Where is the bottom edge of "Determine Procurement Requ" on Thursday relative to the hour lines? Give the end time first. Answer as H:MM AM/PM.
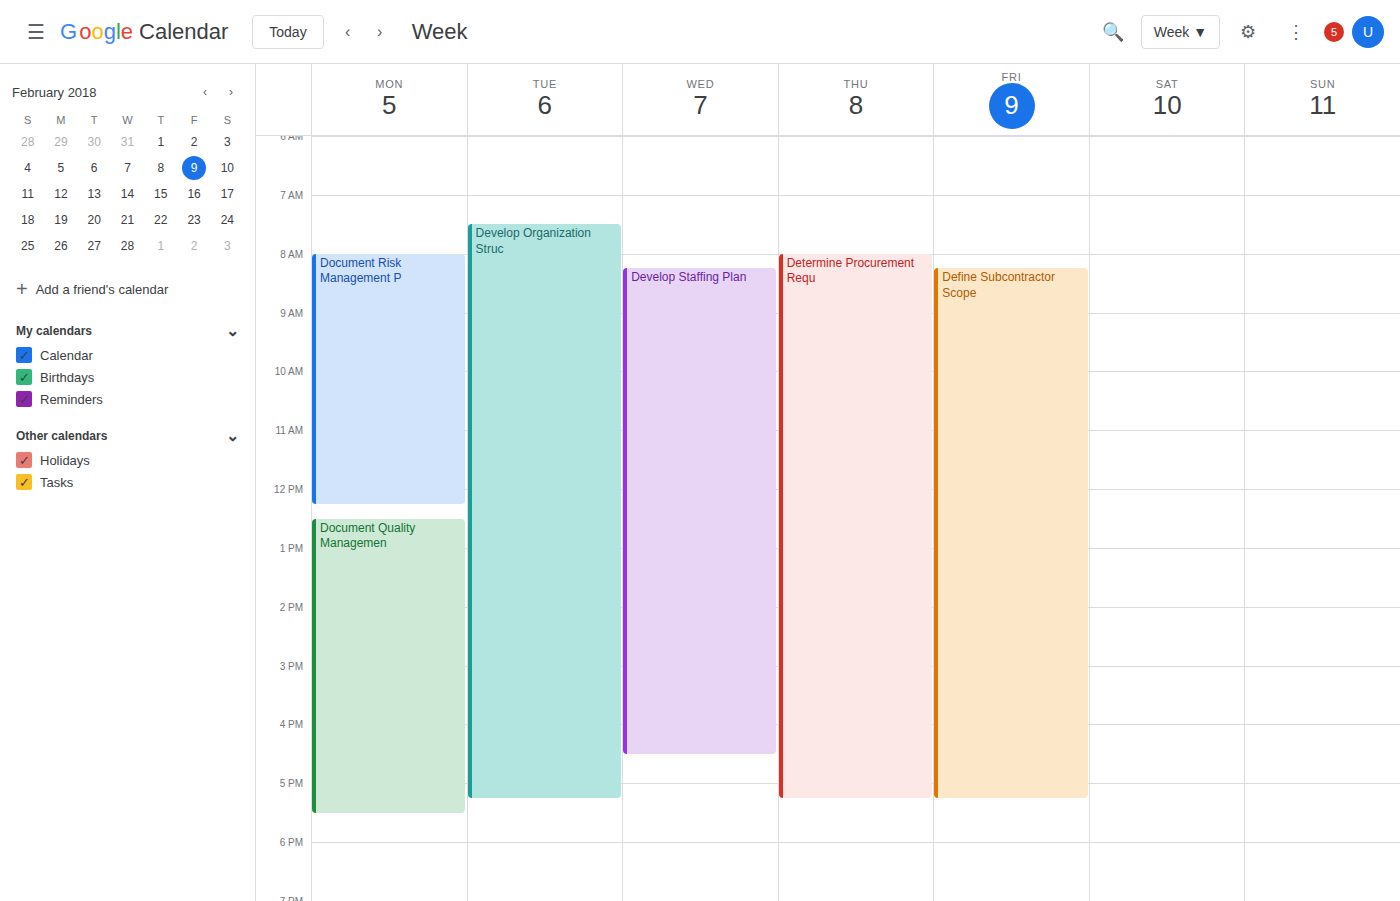
5:15 PM -- neither: a quarter of the way from the 5 PM line to the 6 PM line.